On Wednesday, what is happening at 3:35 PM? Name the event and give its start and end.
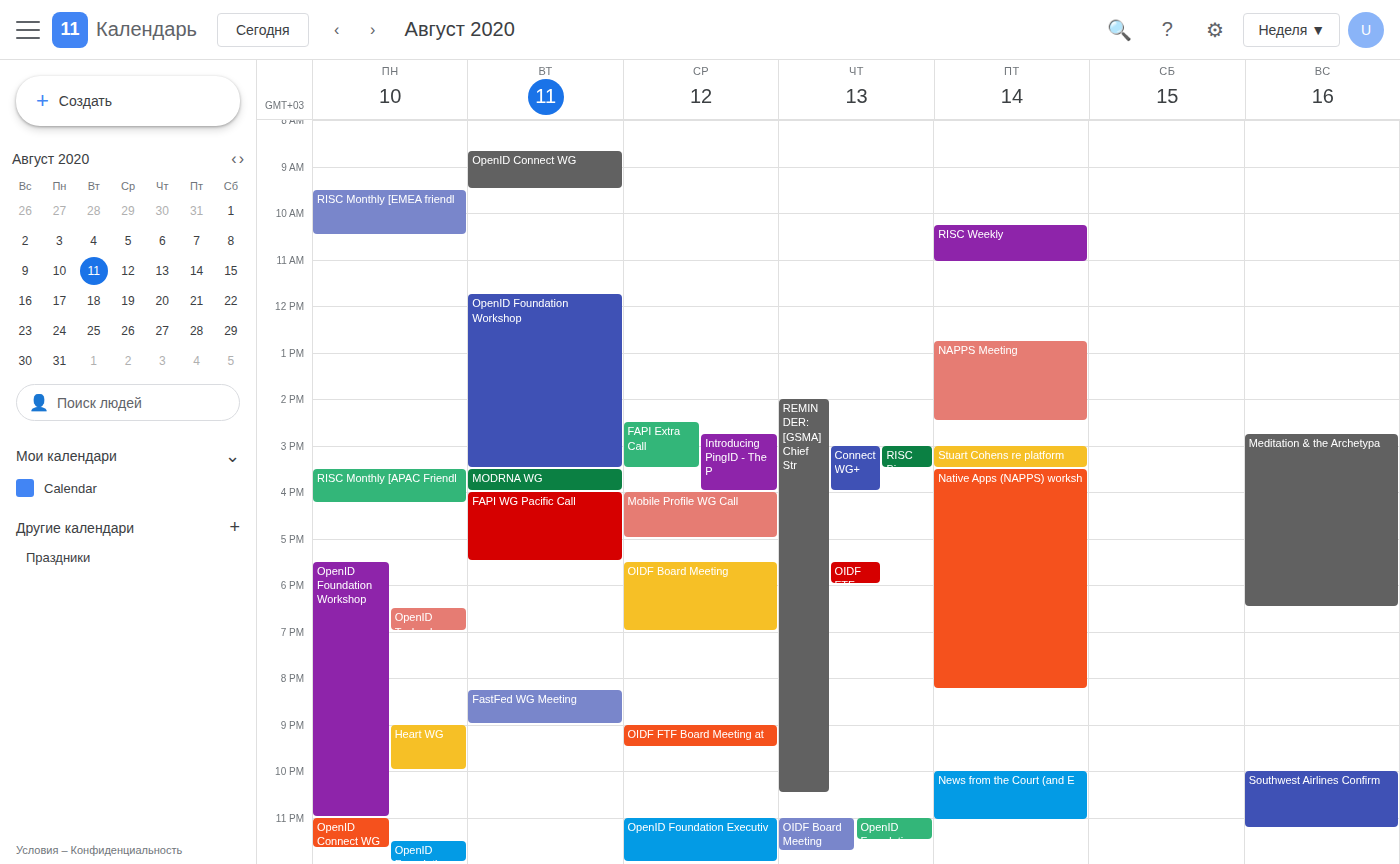
"Introducing PingID - The P", 2:45 PM to 4:00 PM